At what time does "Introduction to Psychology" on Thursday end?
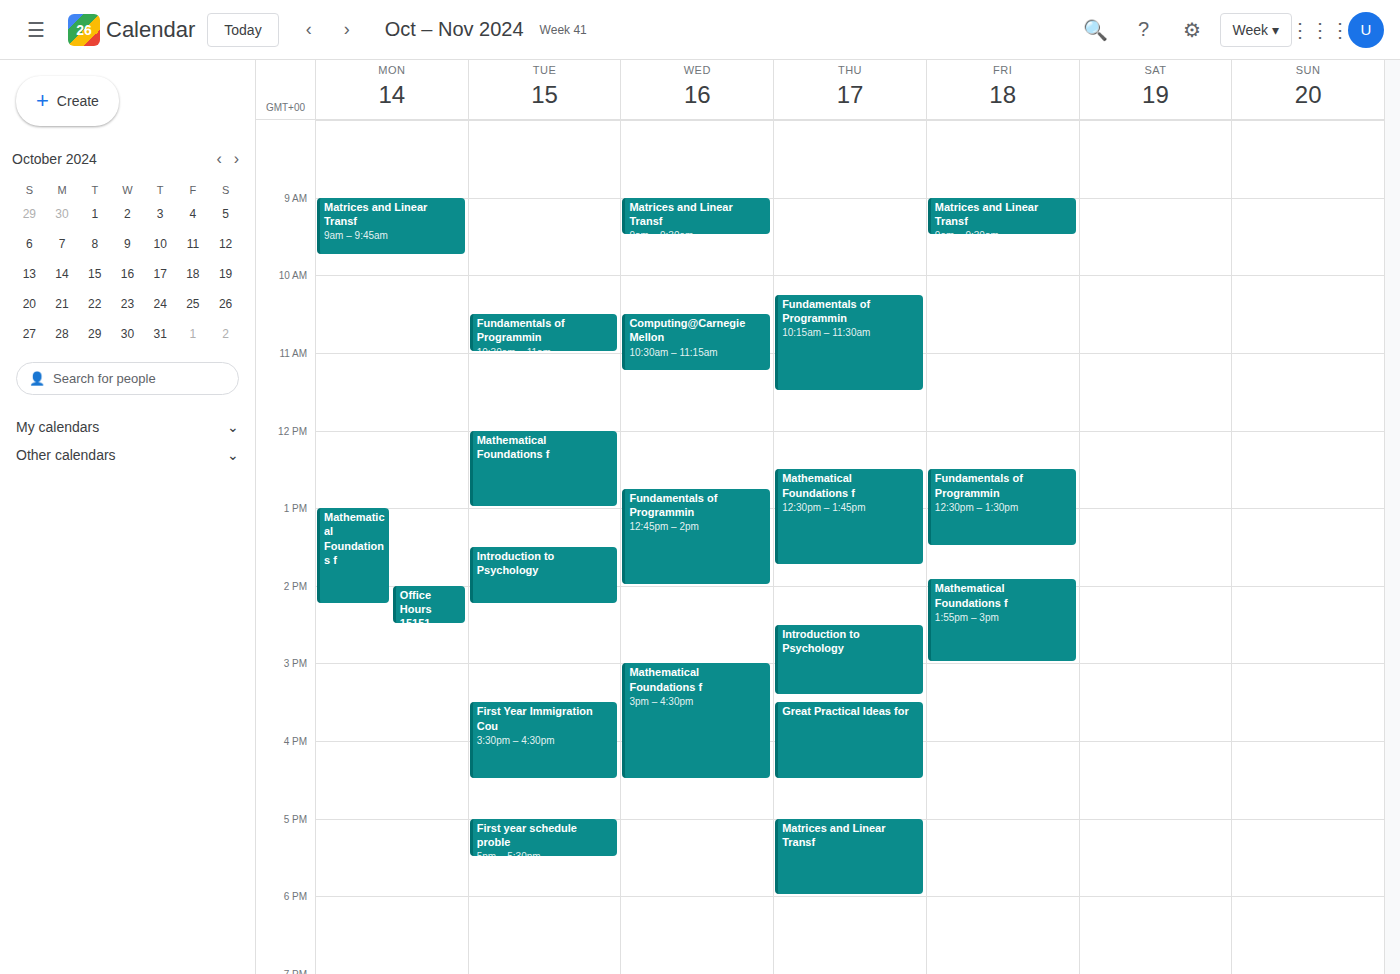
3:25 PM